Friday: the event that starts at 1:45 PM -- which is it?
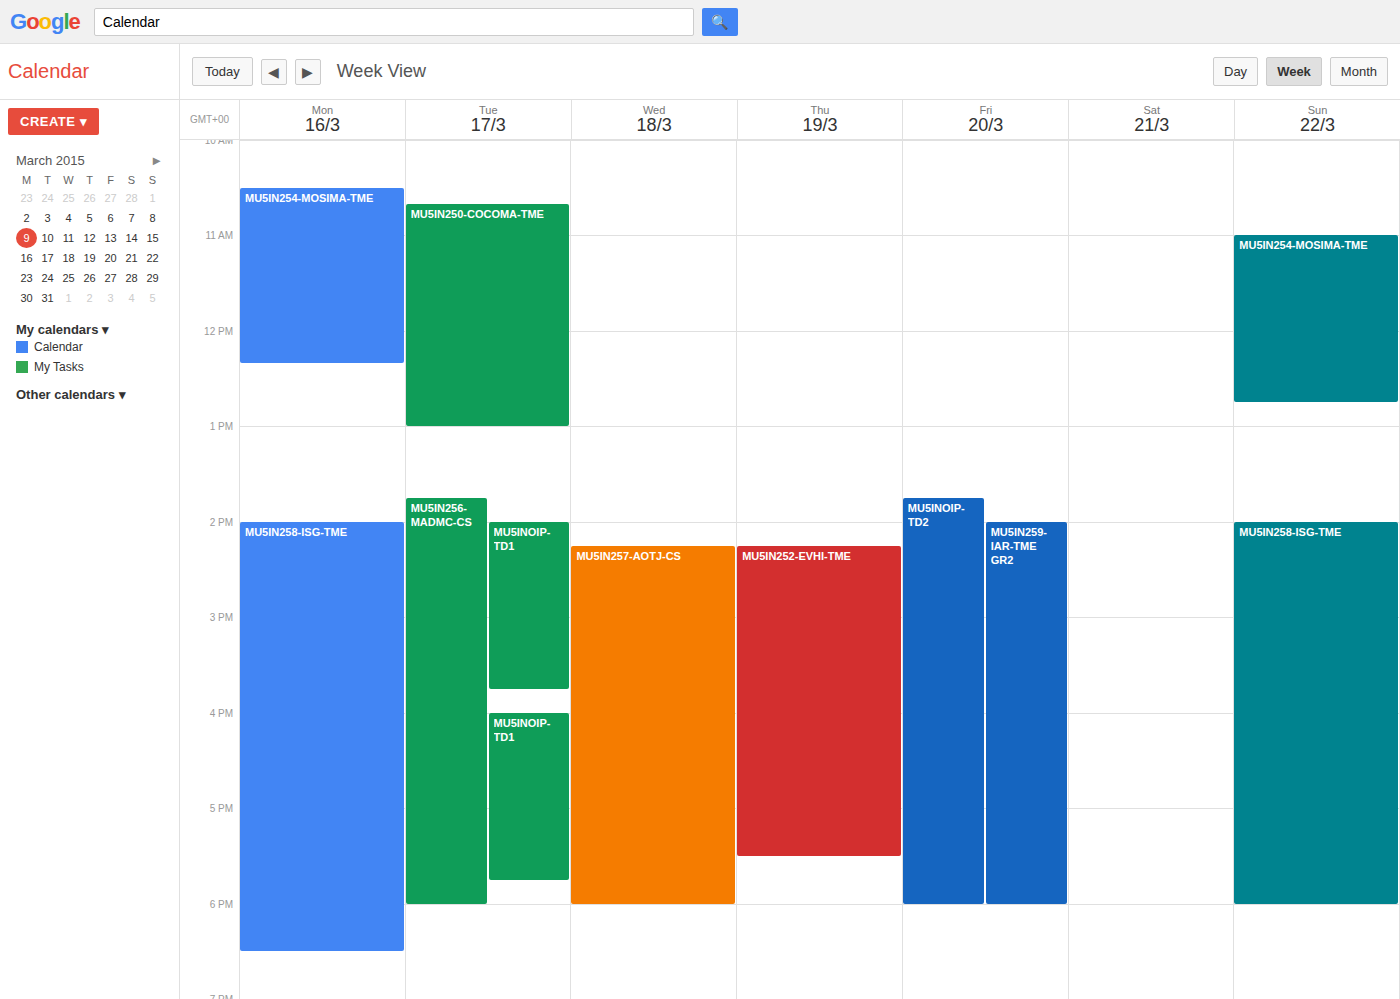
"MU5INOIP-TD2"